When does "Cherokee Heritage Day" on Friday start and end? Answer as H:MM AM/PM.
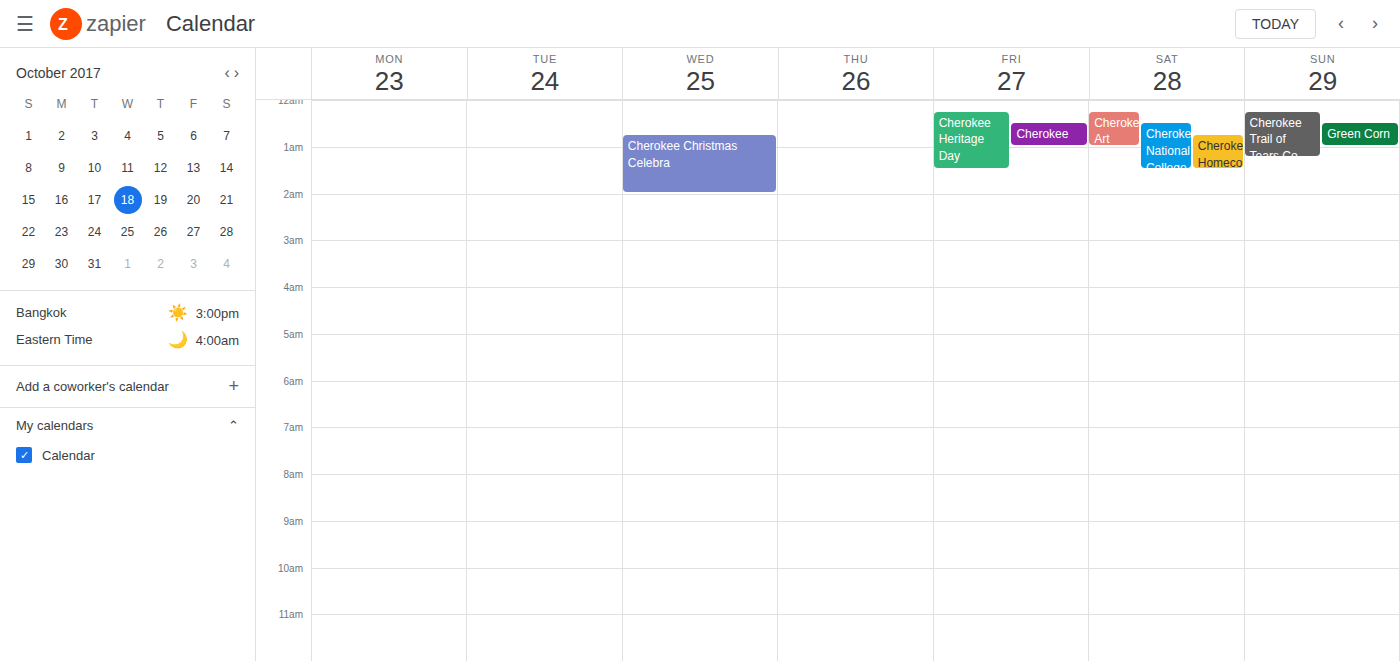
12:15 AM to 1:30 AM